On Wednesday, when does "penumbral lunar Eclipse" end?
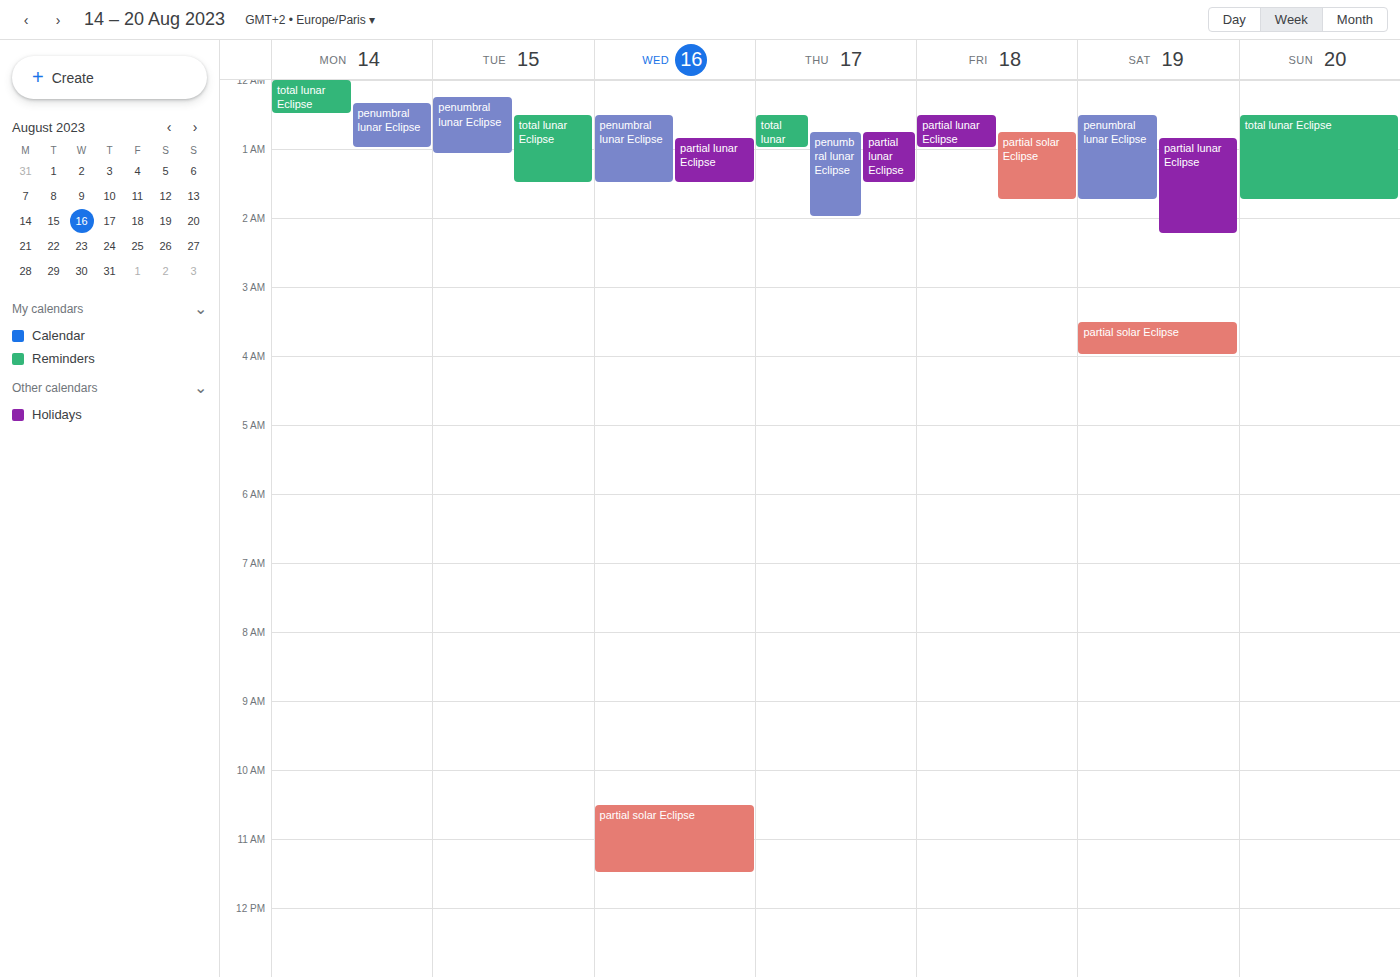
1:30 AM